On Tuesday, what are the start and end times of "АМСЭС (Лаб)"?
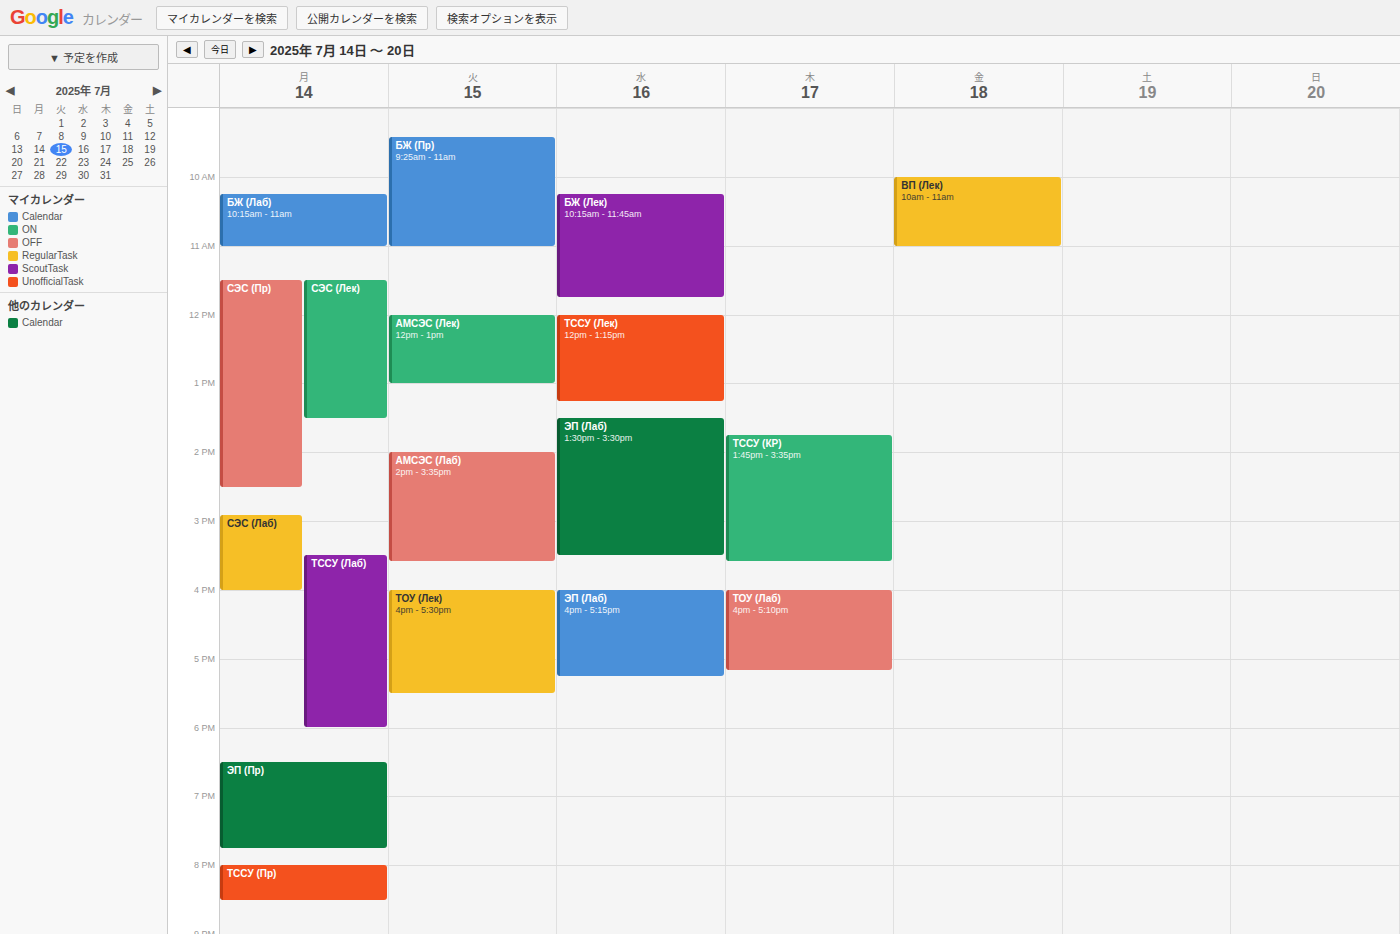
2:00 PM to 3:35 PM